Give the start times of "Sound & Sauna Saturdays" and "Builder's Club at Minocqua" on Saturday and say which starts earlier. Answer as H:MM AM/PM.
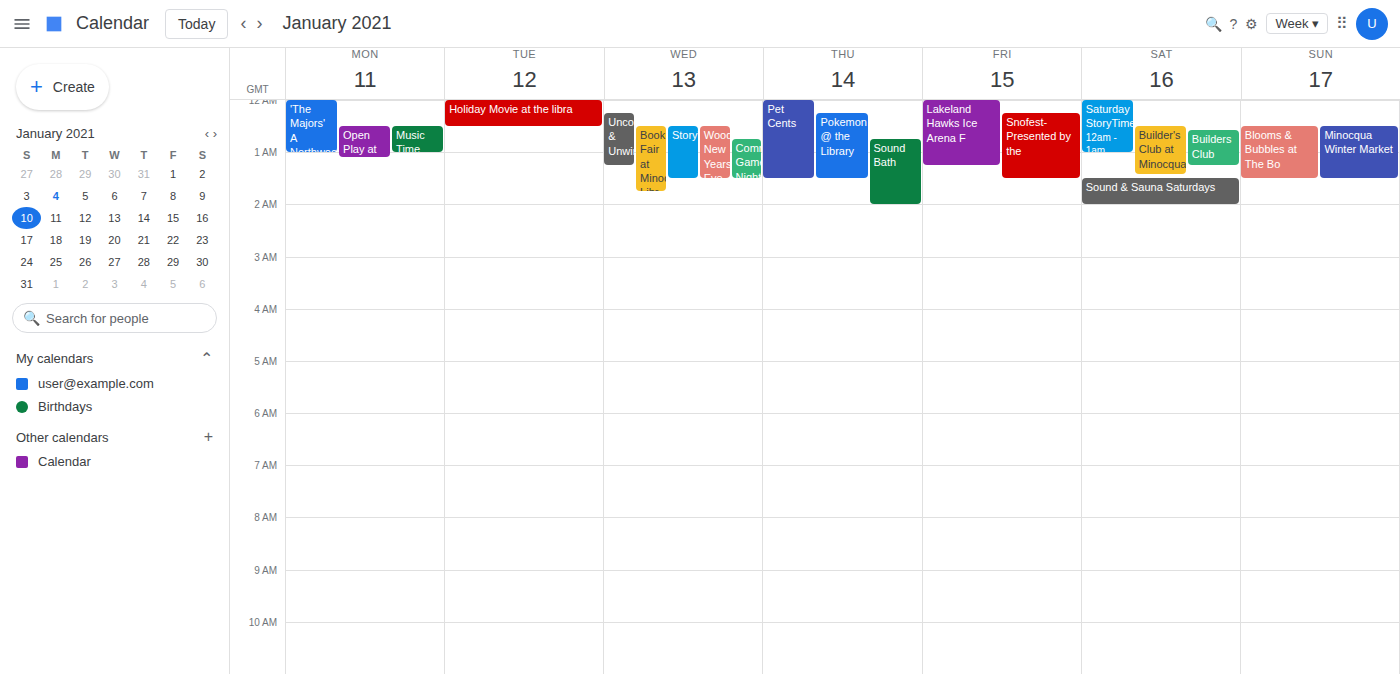
"Builder's Club at Minocqua" 12:30 AM; "Sound & Sauna Saturdays" 1:30 AM.